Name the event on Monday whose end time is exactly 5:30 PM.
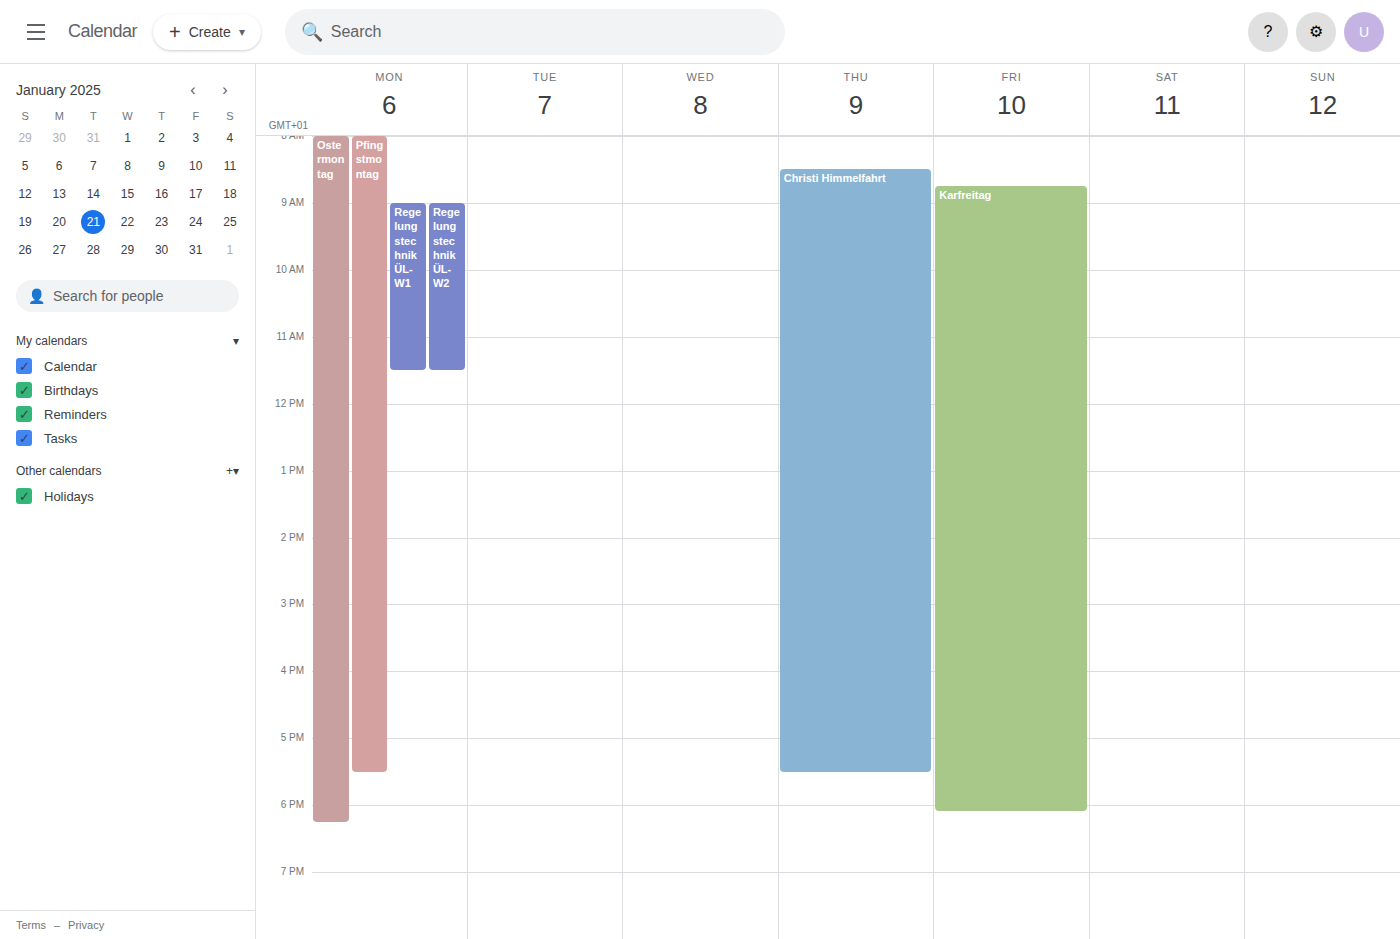
"Pfingstmontag"